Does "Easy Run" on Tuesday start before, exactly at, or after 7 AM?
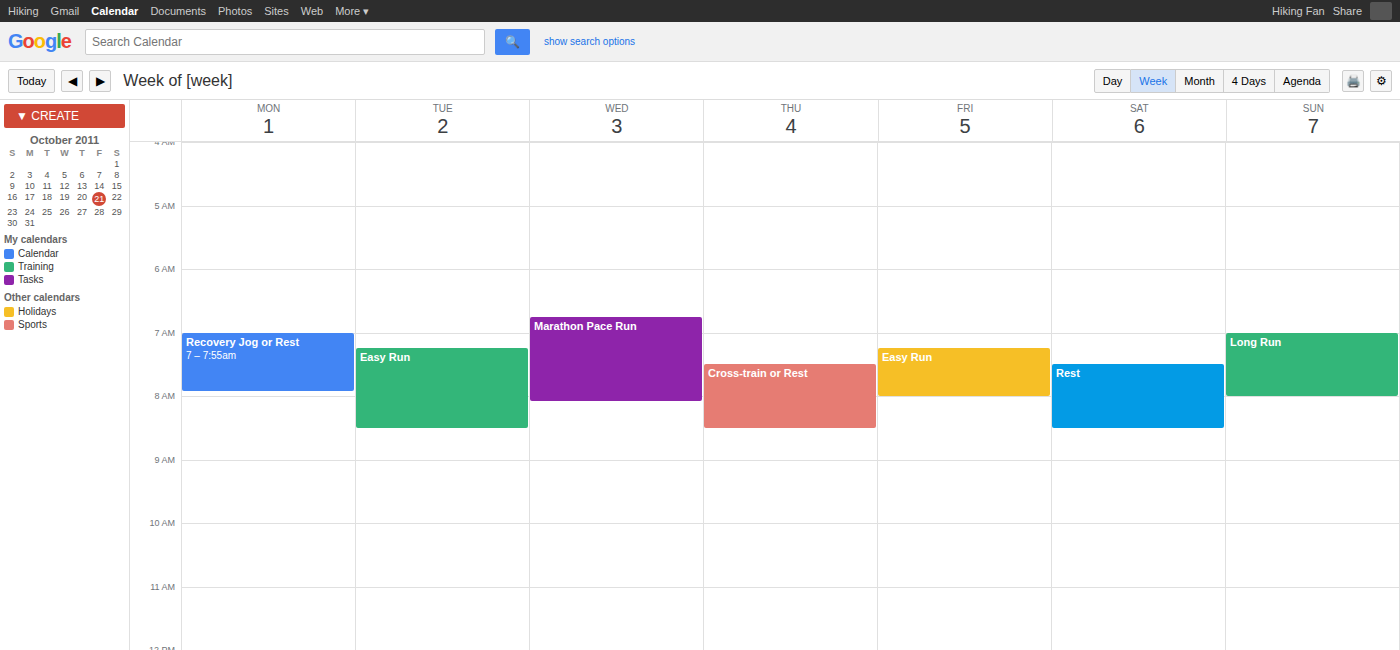
7:15 AM -- after 7 AM, 15 minutes below the 7 AM line.